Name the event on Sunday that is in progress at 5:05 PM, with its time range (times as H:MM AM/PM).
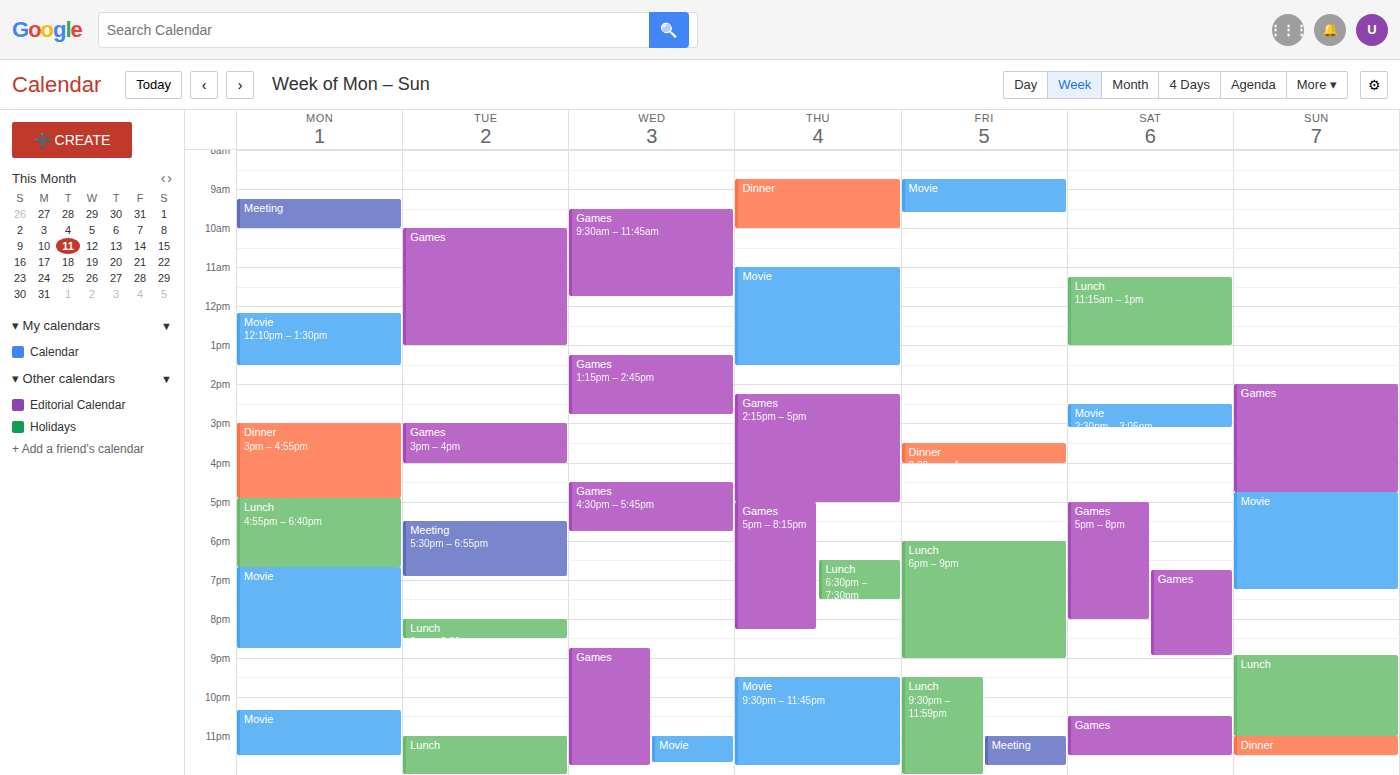
"Movie", 4:45 PM to 7:15 PM